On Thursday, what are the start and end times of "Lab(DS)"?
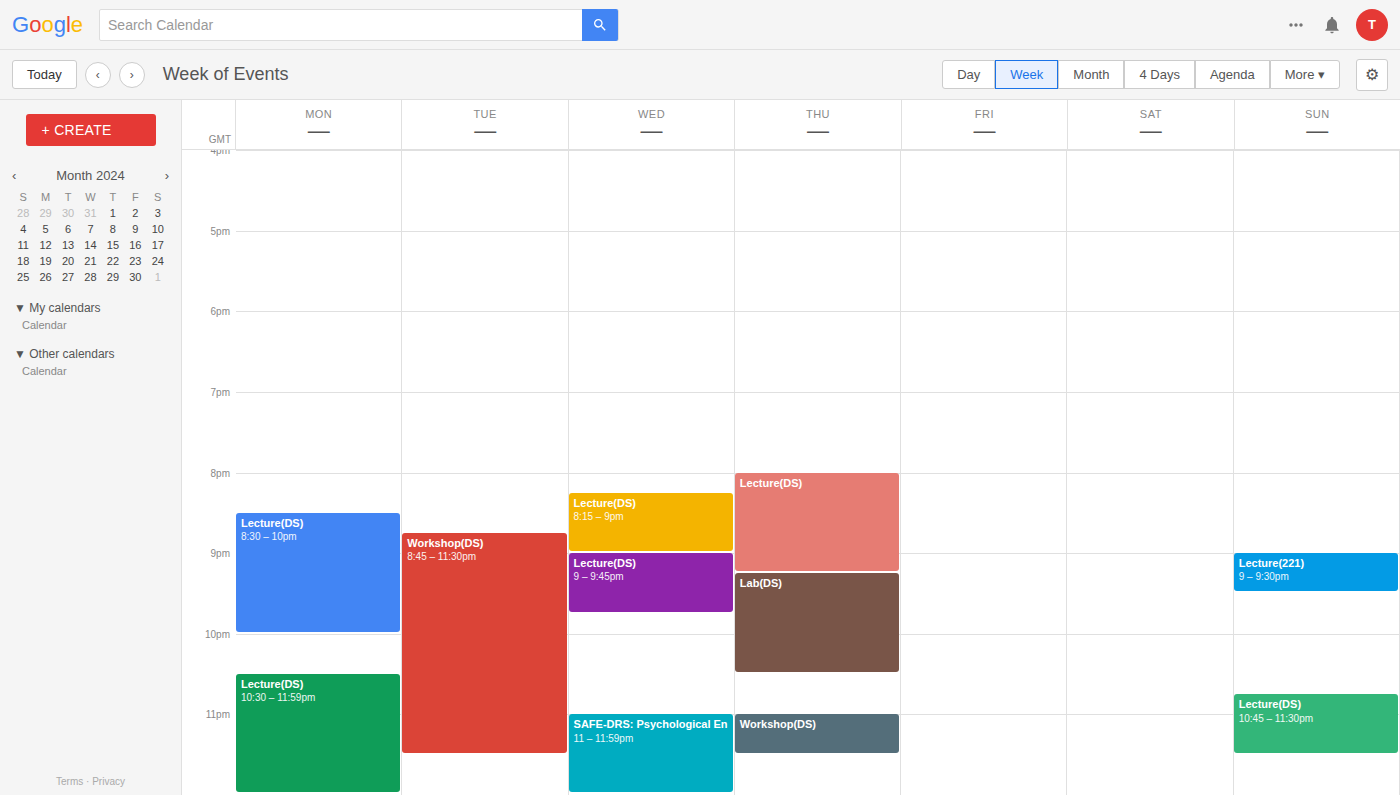
9:15 PM to 10:30 PM